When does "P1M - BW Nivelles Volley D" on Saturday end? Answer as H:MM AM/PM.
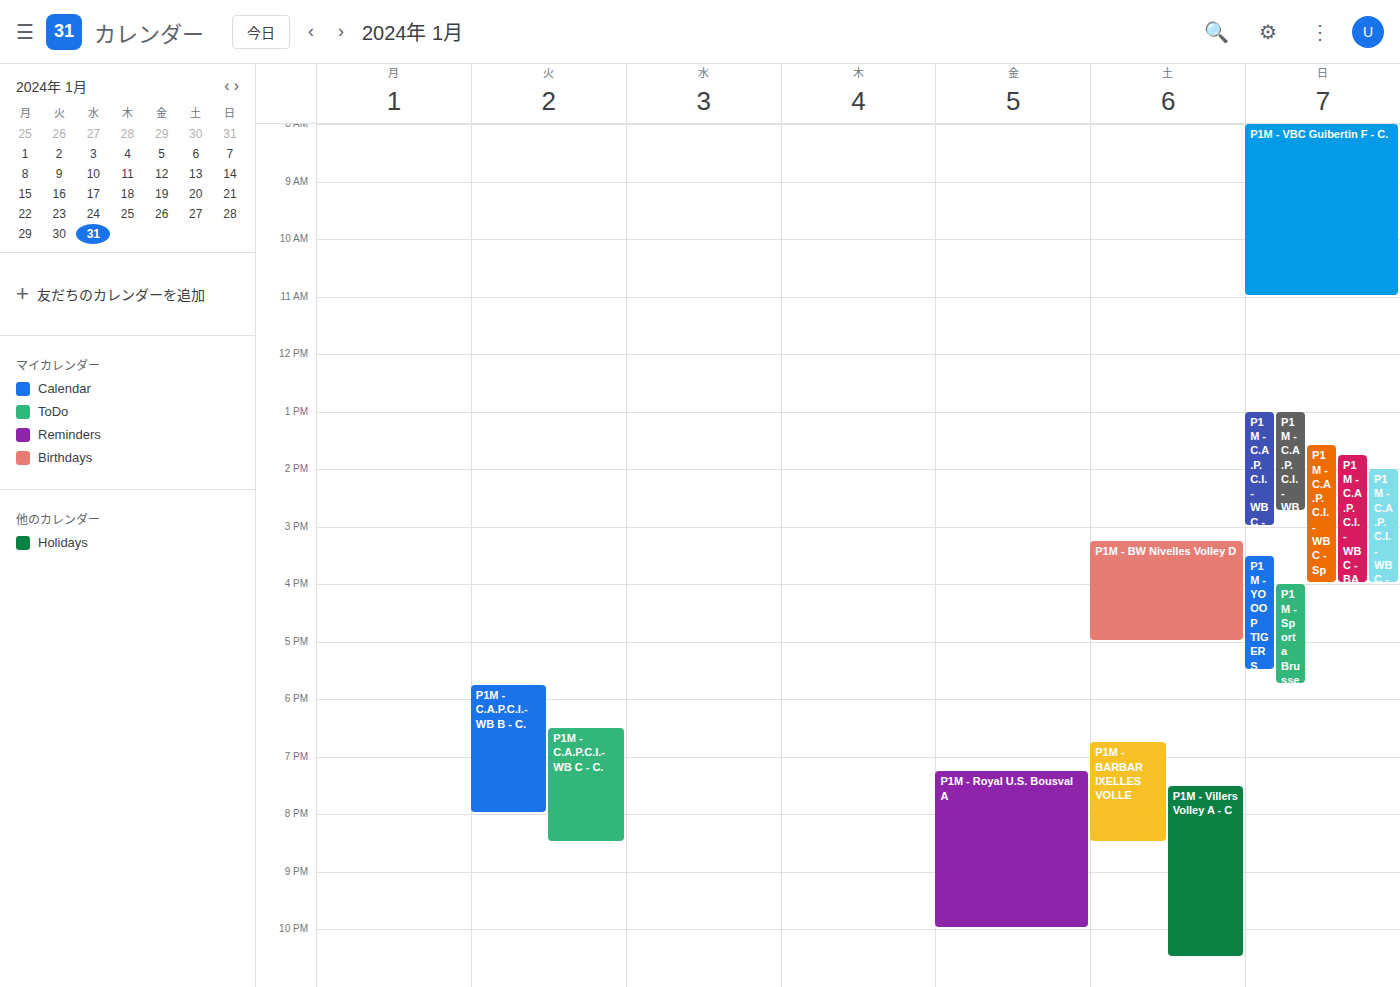
5:00 PM